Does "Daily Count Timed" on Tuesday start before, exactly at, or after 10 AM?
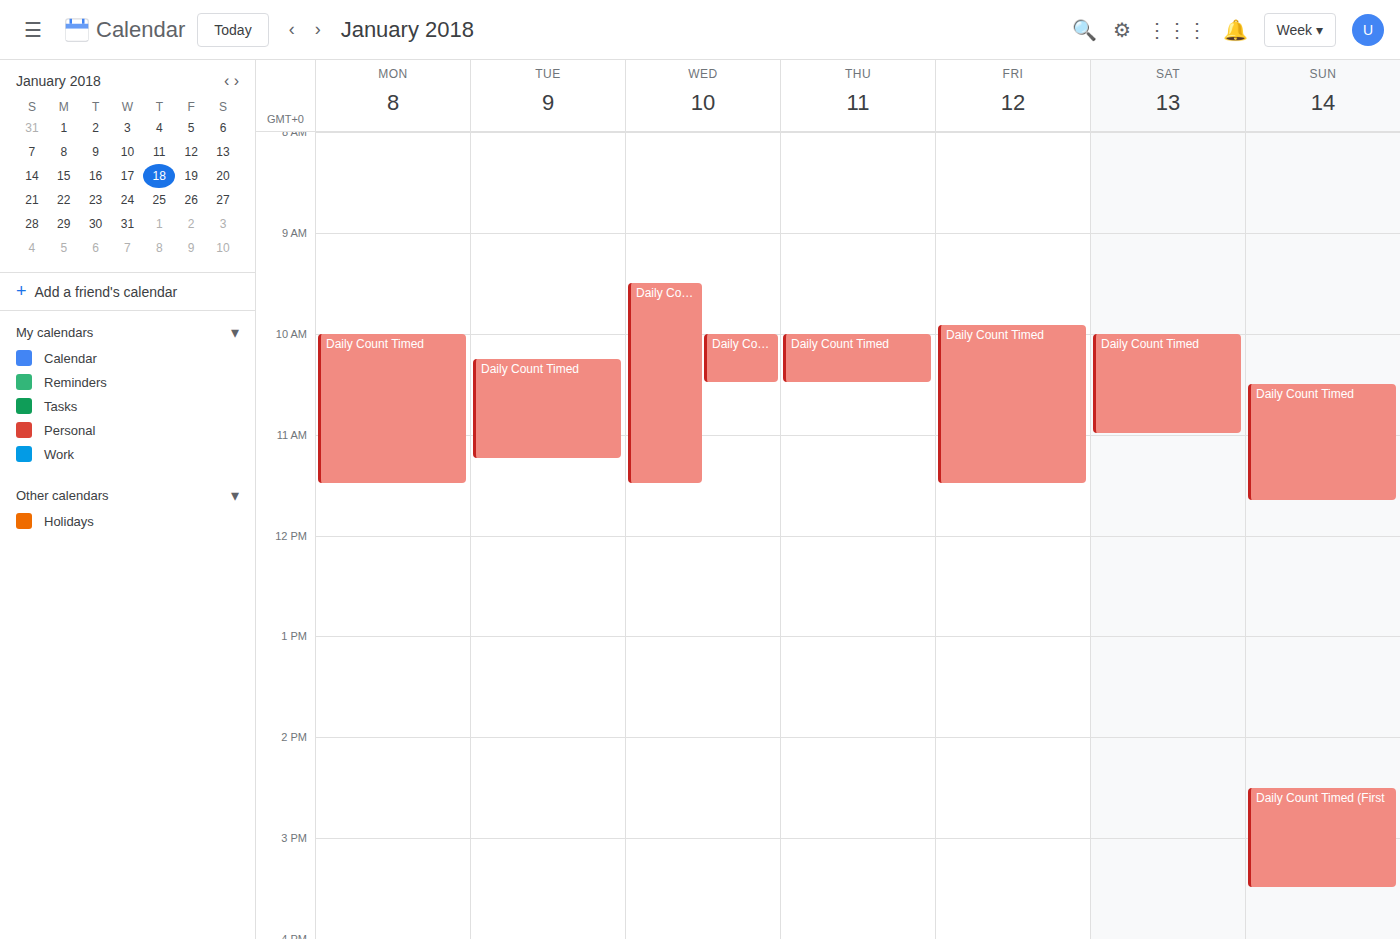
10:15 AM -- after 10 AM, 15 minutes below the 10 AM line.